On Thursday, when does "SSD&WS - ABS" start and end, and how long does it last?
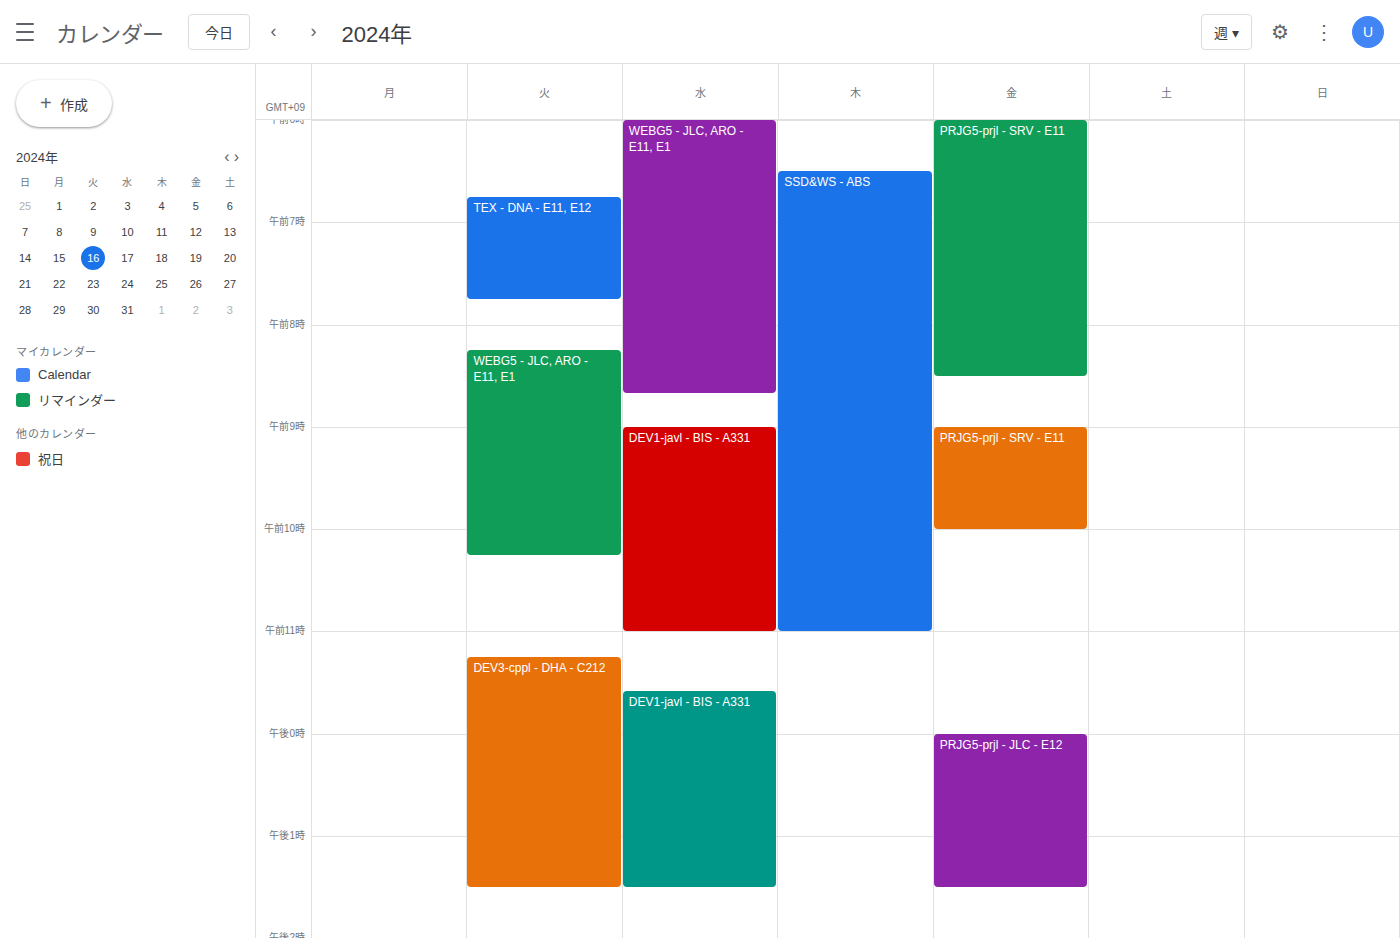
06:30 to 11:00, 4 hours 30 minutes